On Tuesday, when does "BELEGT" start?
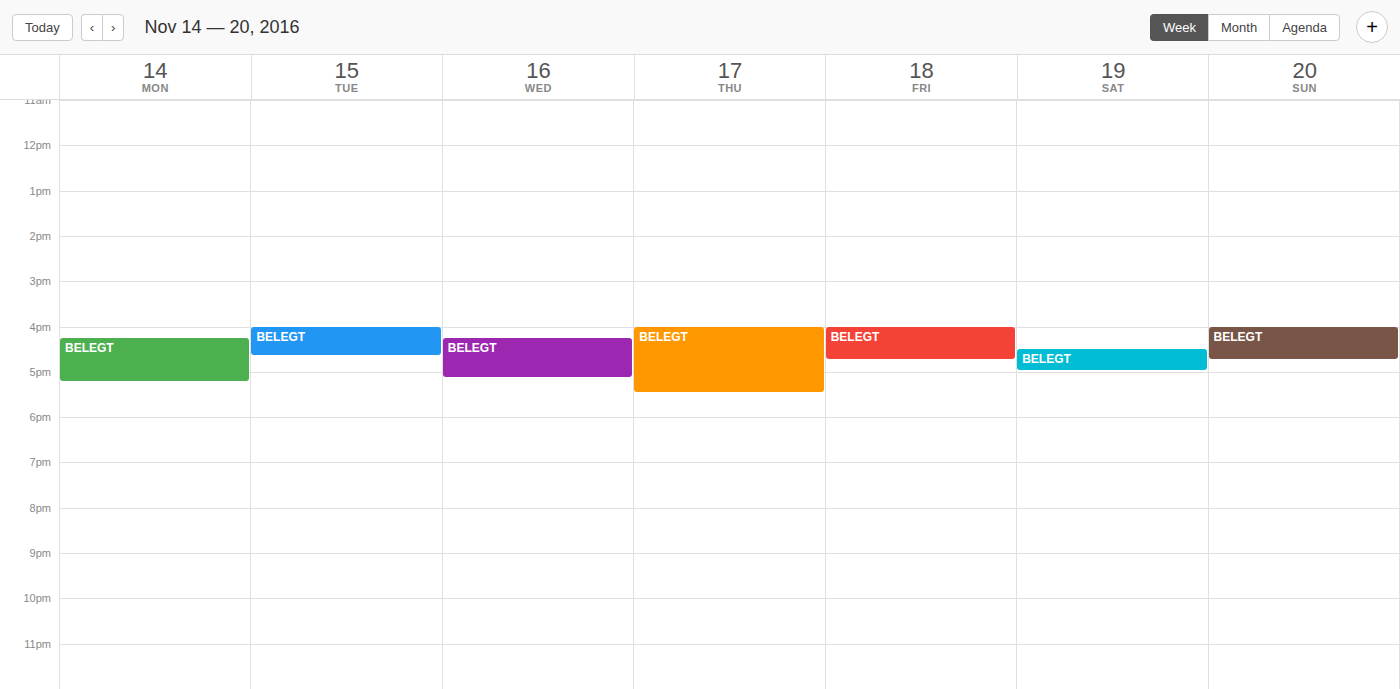
4:00 PM